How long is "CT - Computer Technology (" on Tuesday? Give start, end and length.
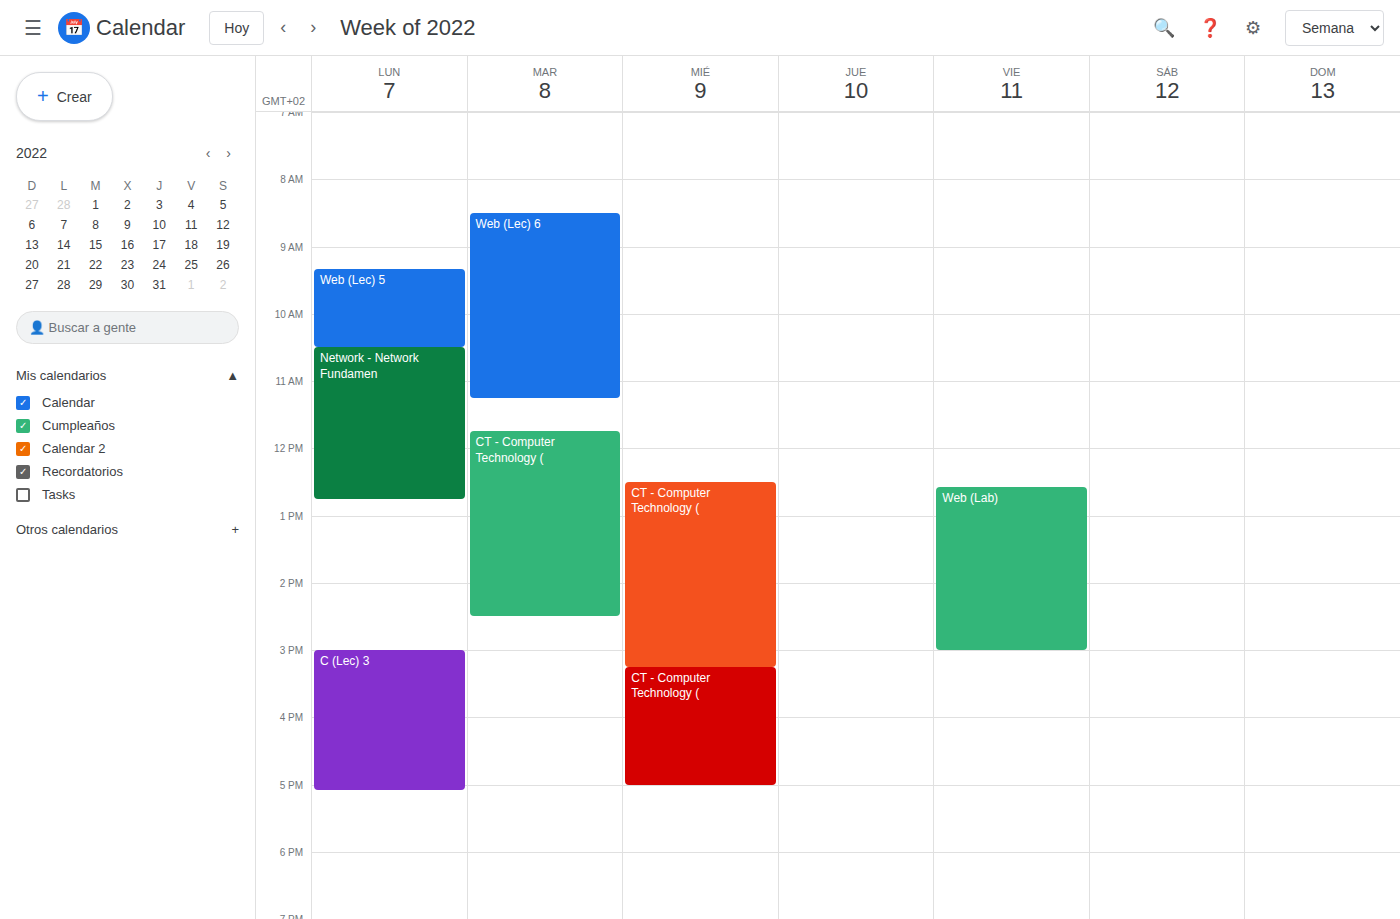
11:45 AM to 2:30 PM, 2 hours 45 minutes